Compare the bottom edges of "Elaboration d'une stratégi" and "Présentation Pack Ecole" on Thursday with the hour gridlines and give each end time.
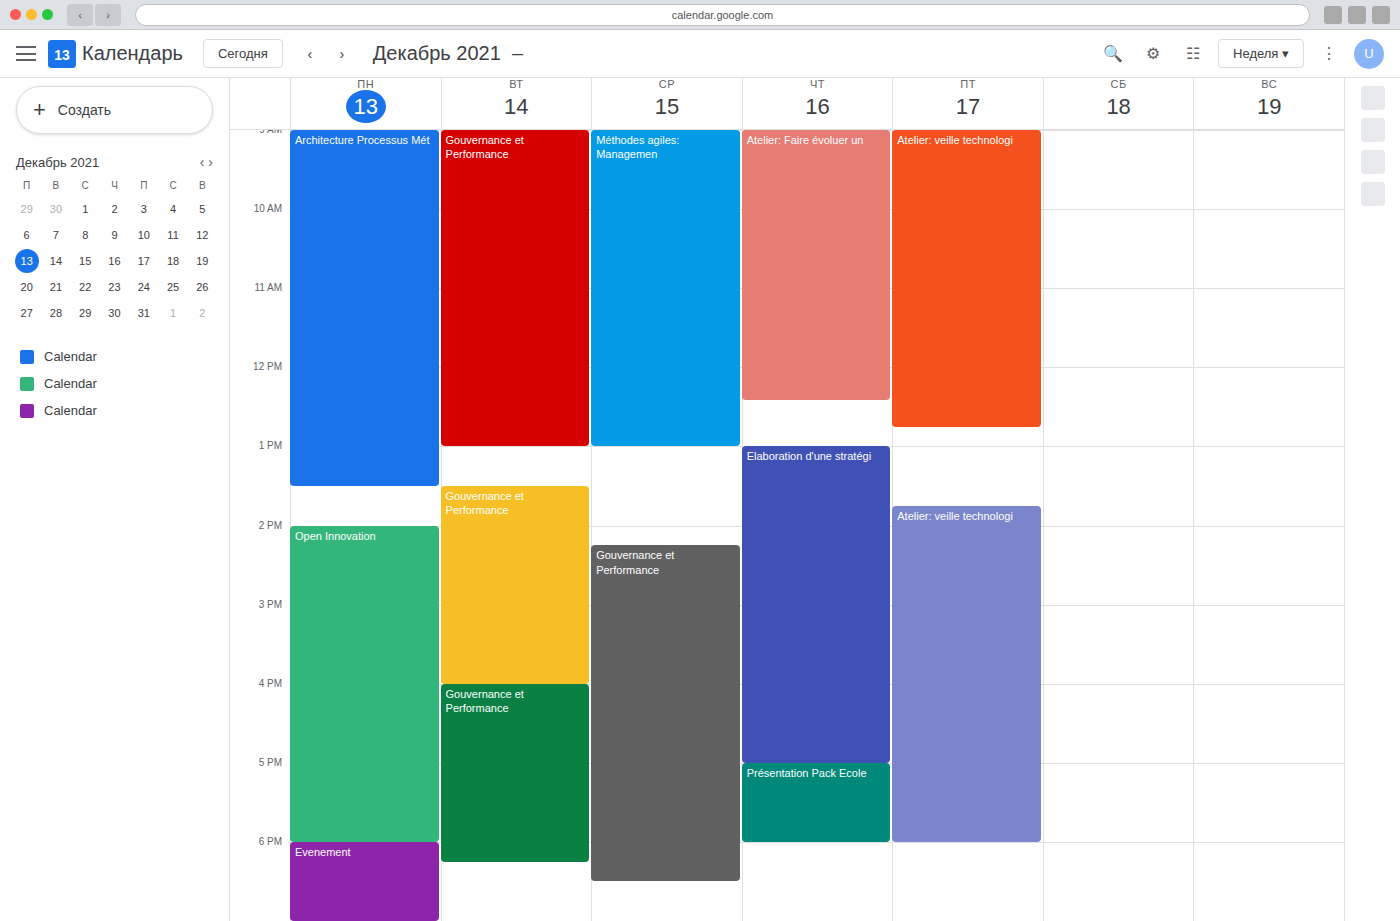
"Elaboration d'une stratégi": 5:00 PM, exactly on the 5 PM line. "Présentation Pack Ecole": 6:00 PM, exactly on the 6 PM line.